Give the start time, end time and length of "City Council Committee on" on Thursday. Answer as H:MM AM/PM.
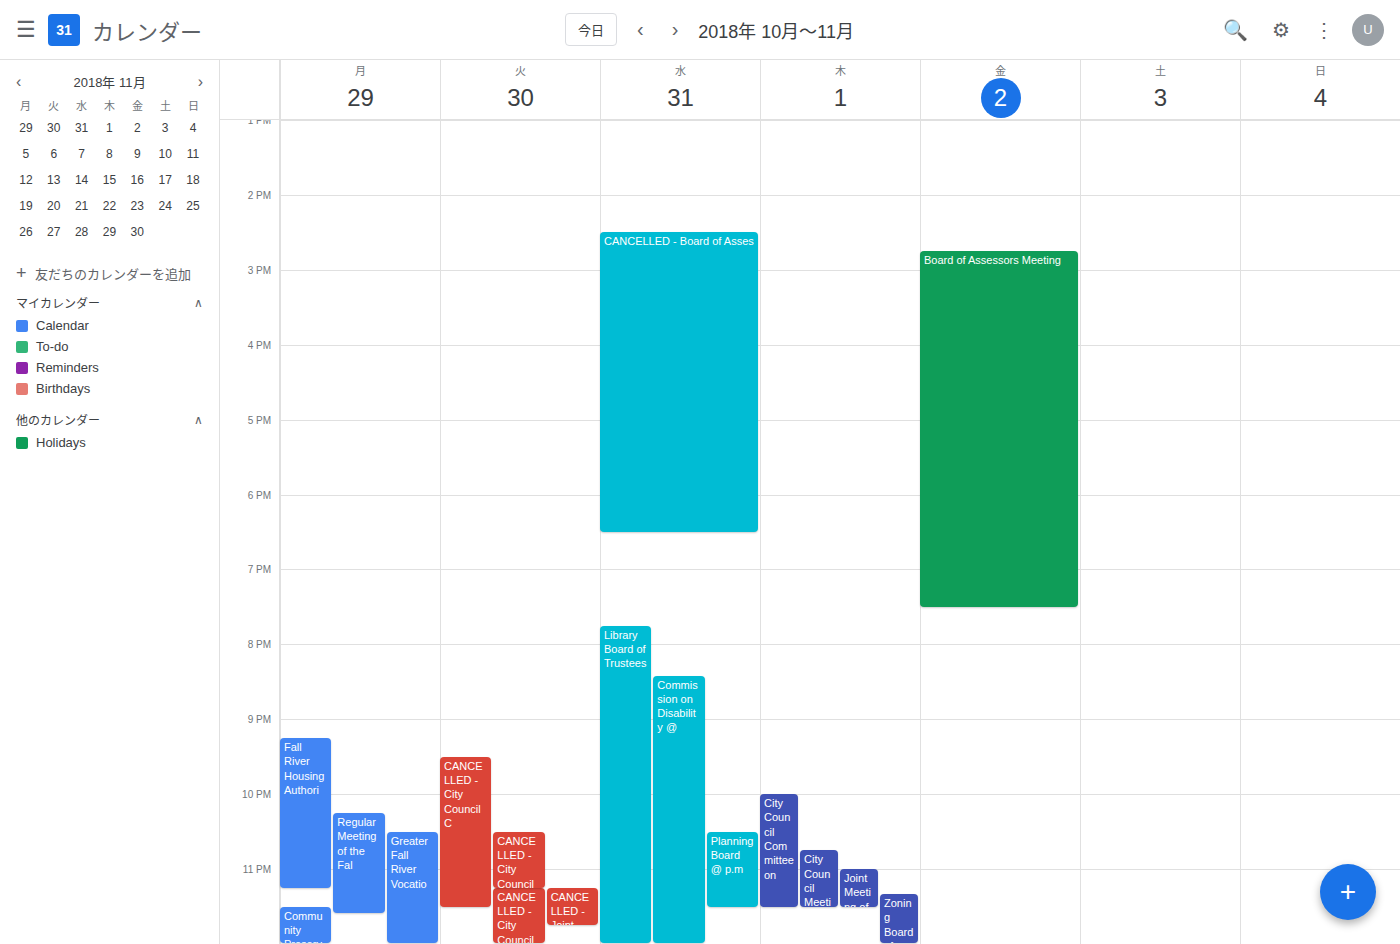
10:00 PM to 11:30 PM, 1 hour 30 minutes